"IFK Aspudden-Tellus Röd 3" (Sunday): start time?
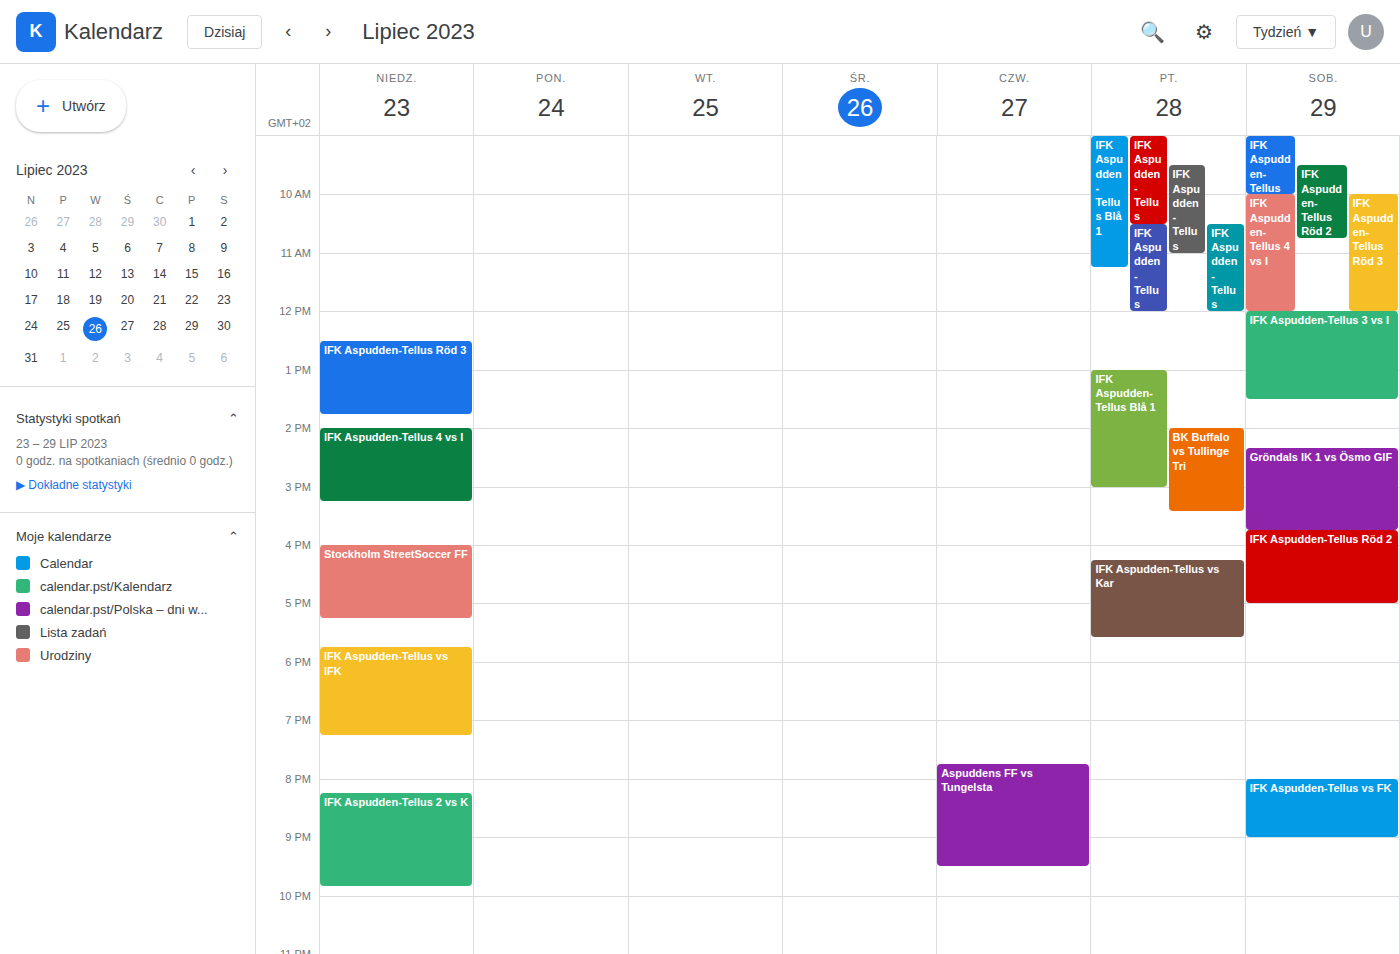
12:30 PM